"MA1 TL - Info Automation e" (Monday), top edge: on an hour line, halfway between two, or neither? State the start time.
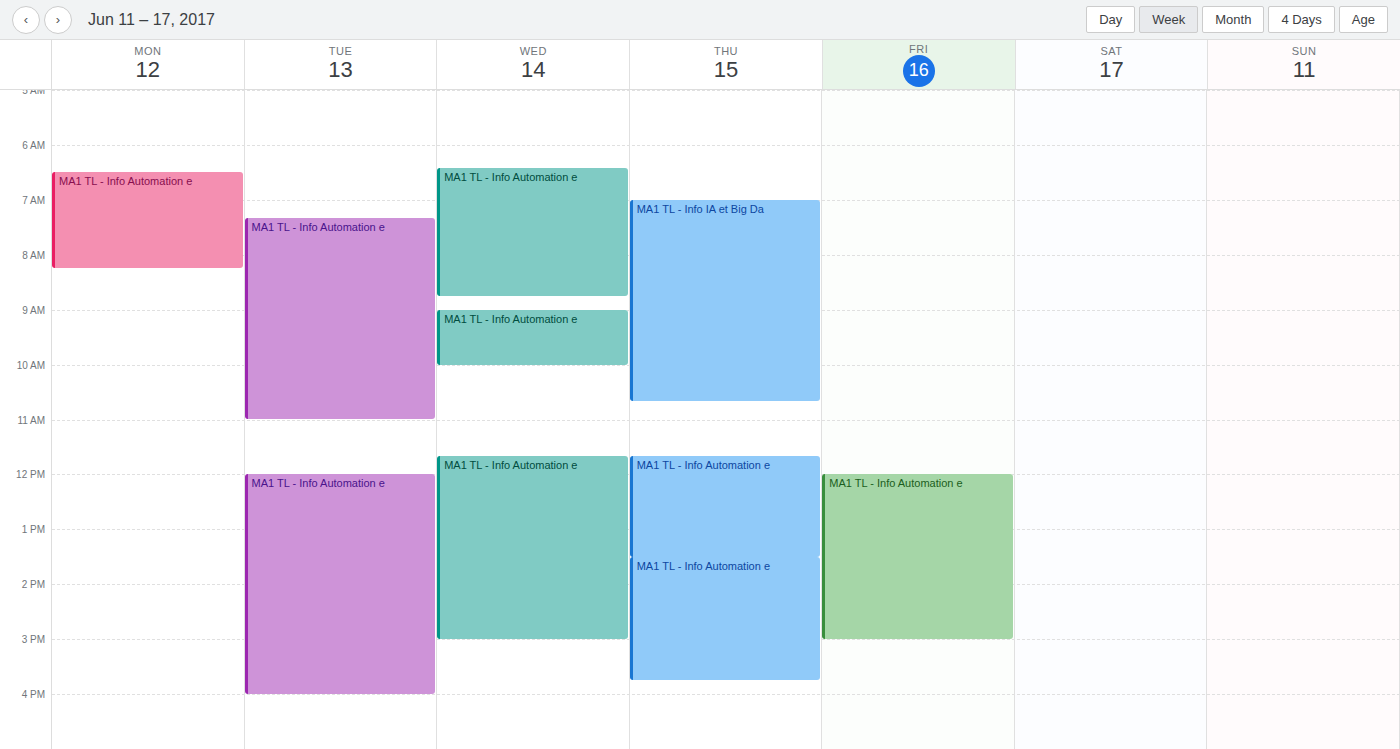
6:30 AM -- halfway between the 6 AM and 7 AM lines.